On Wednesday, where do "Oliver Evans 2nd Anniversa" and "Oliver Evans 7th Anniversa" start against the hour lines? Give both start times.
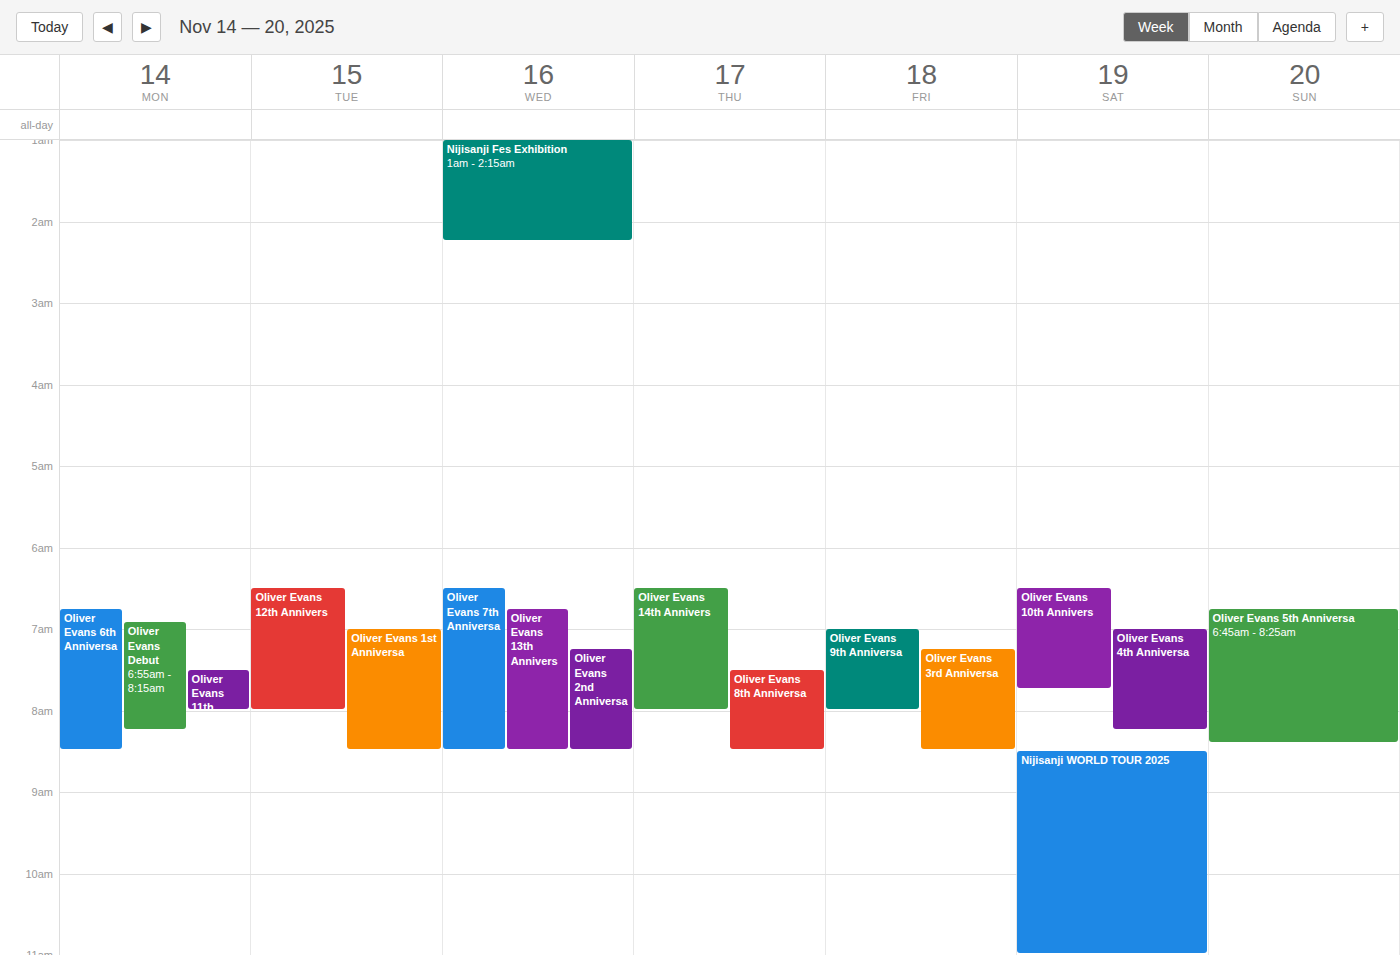
"Oliver Evans 2nd Anniversa": 7:15 AM, neither: a quarter of the way from the 7 AM line to the 8 AM line. "Oliver Evans 7th Anniversa": 6:30 AM, halfway between the 6 AM and 7 AM lines.